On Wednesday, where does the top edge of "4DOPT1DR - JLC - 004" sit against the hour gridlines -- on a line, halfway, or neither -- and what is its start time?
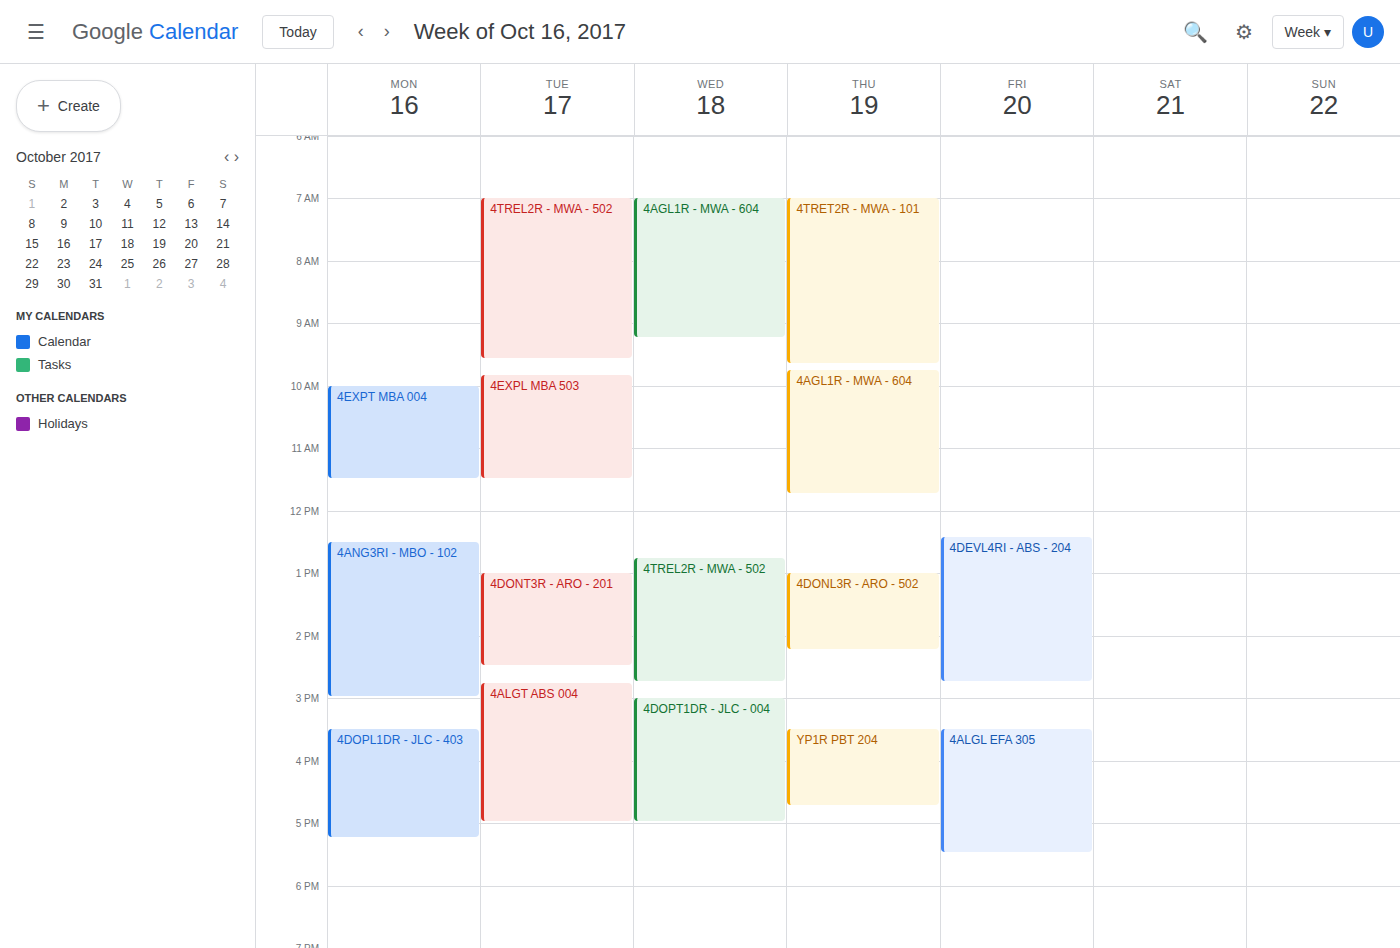
3:00 PM -- exactly on the 3 PM line.